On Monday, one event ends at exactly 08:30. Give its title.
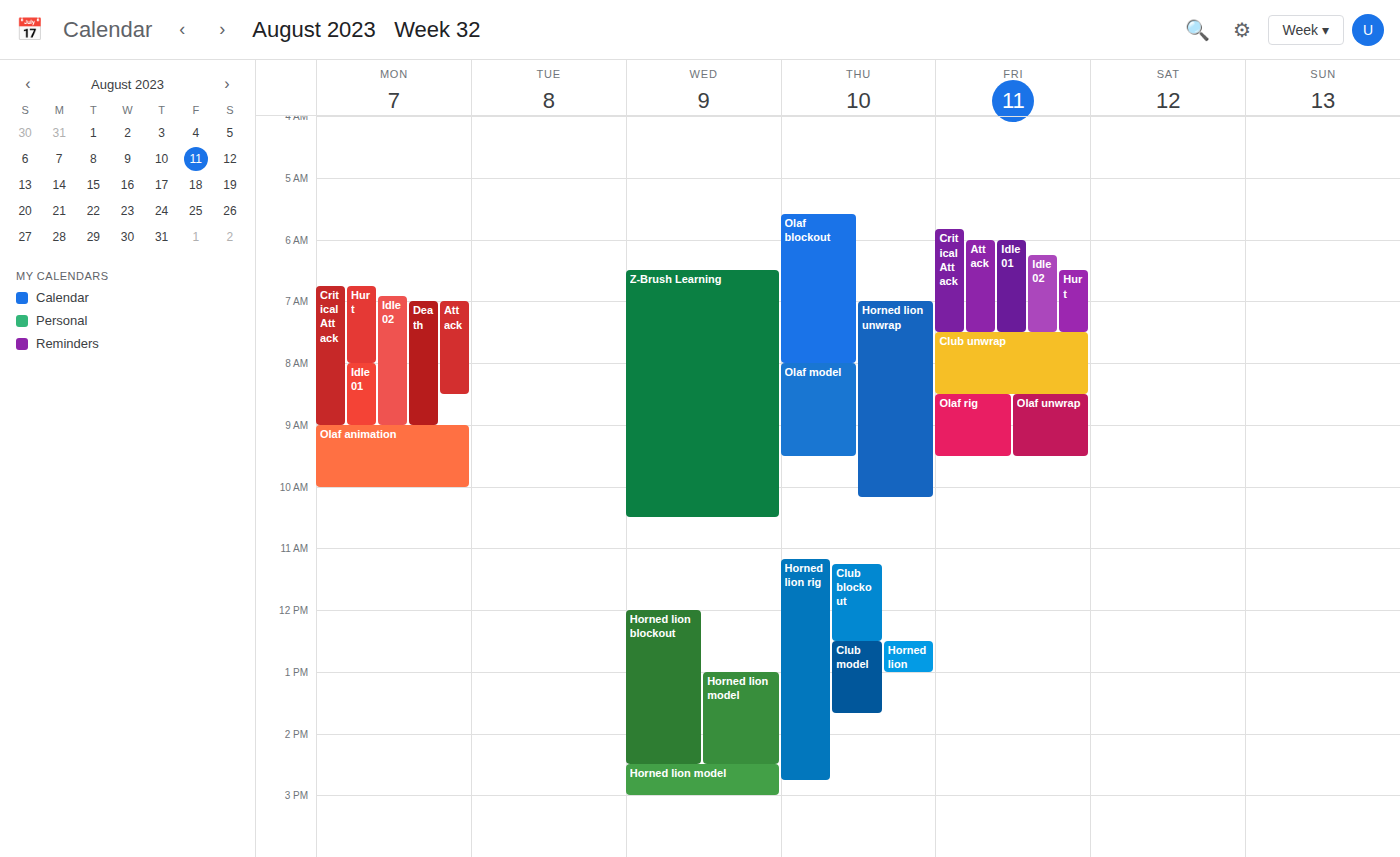
"Attack"